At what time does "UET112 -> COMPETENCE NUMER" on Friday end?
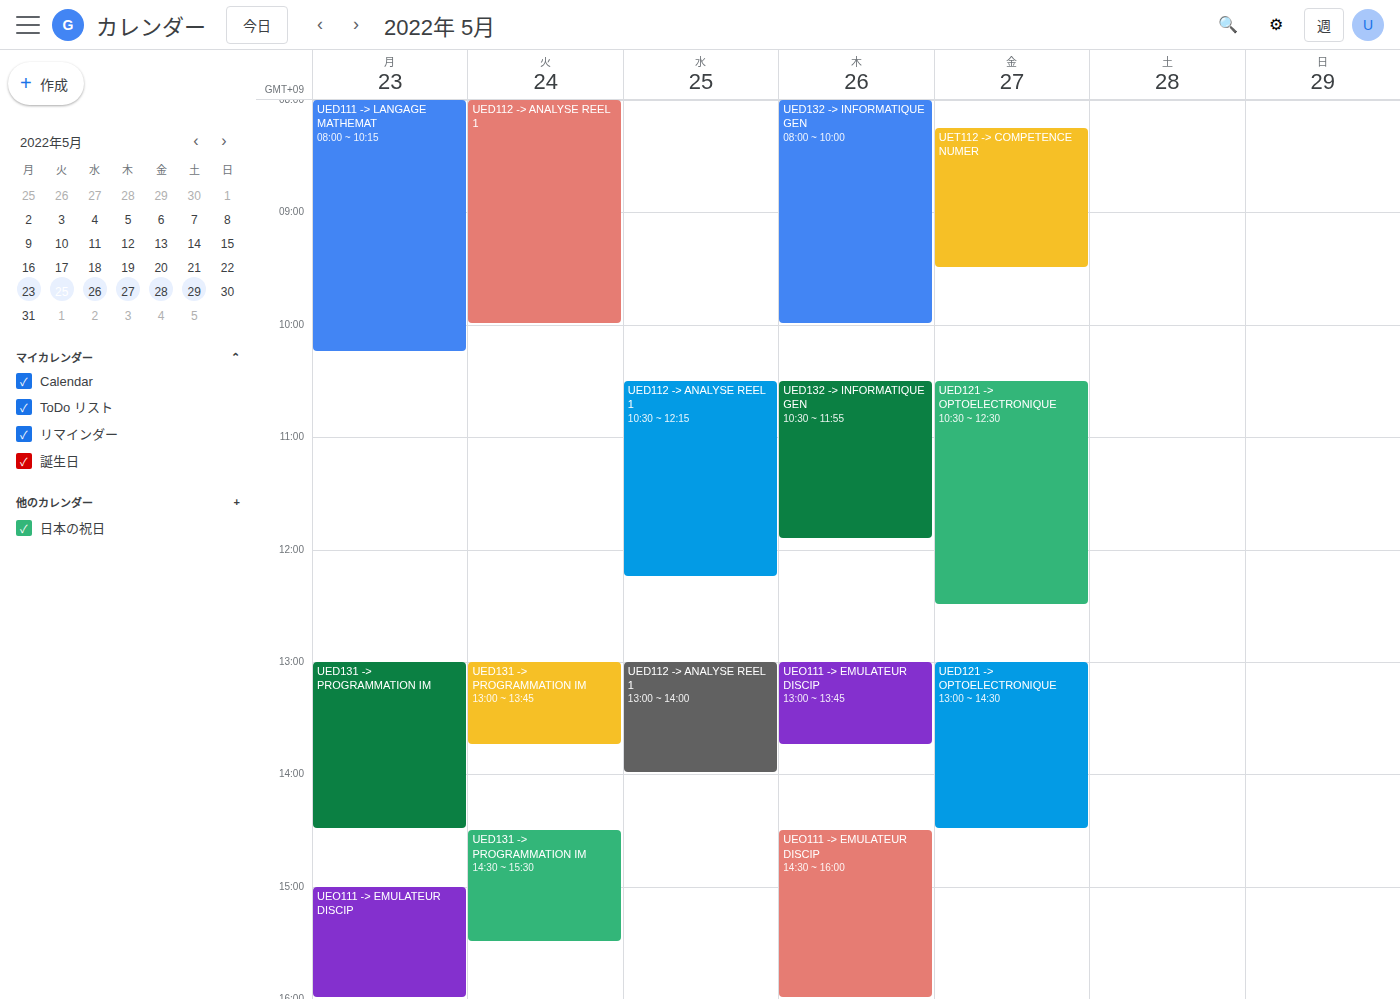
9:30 AM